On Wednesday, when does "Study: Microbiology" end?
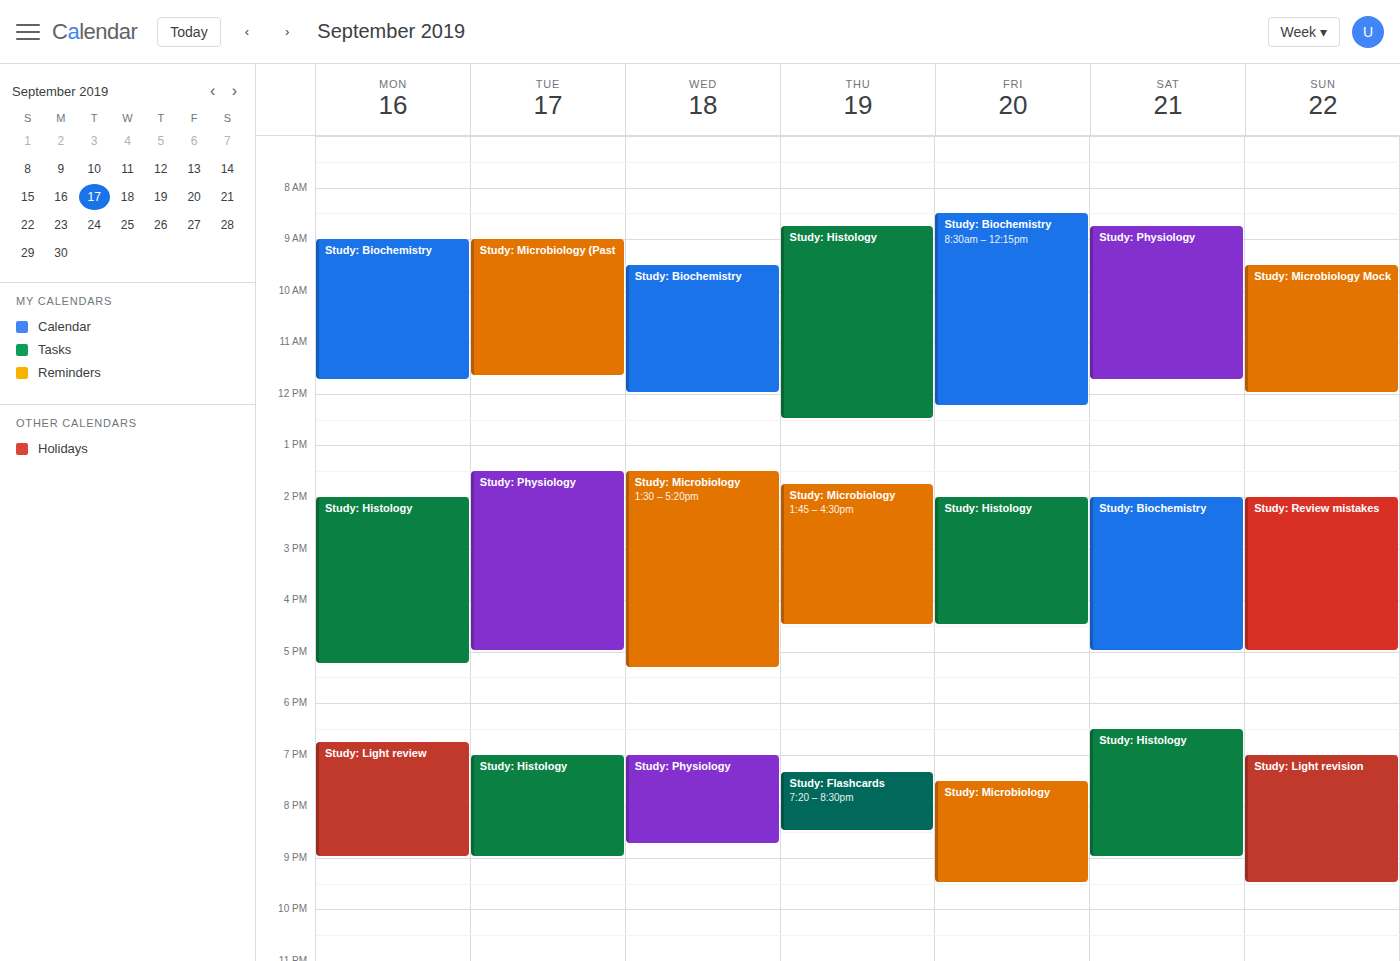
17:20